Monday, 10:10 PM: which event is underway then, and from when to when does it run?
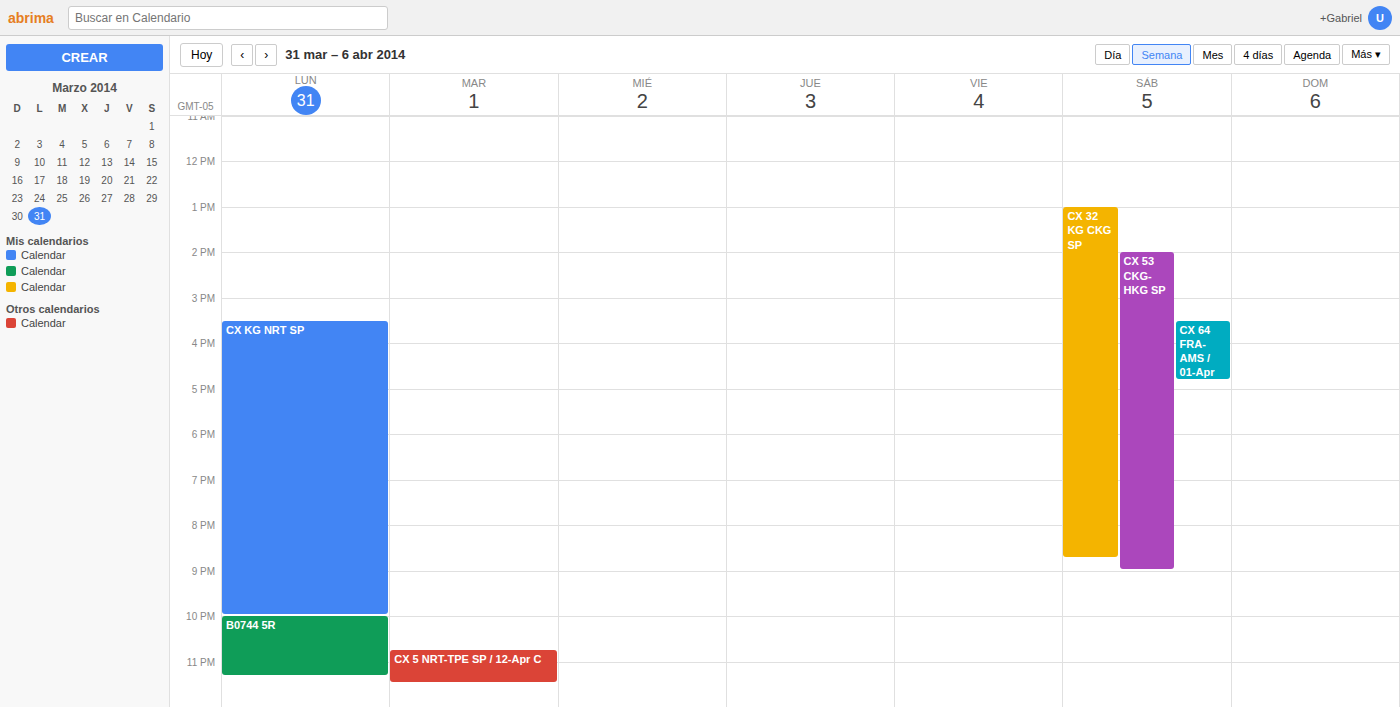
"B0744 5R", 10:00 PM to 11:20 PM